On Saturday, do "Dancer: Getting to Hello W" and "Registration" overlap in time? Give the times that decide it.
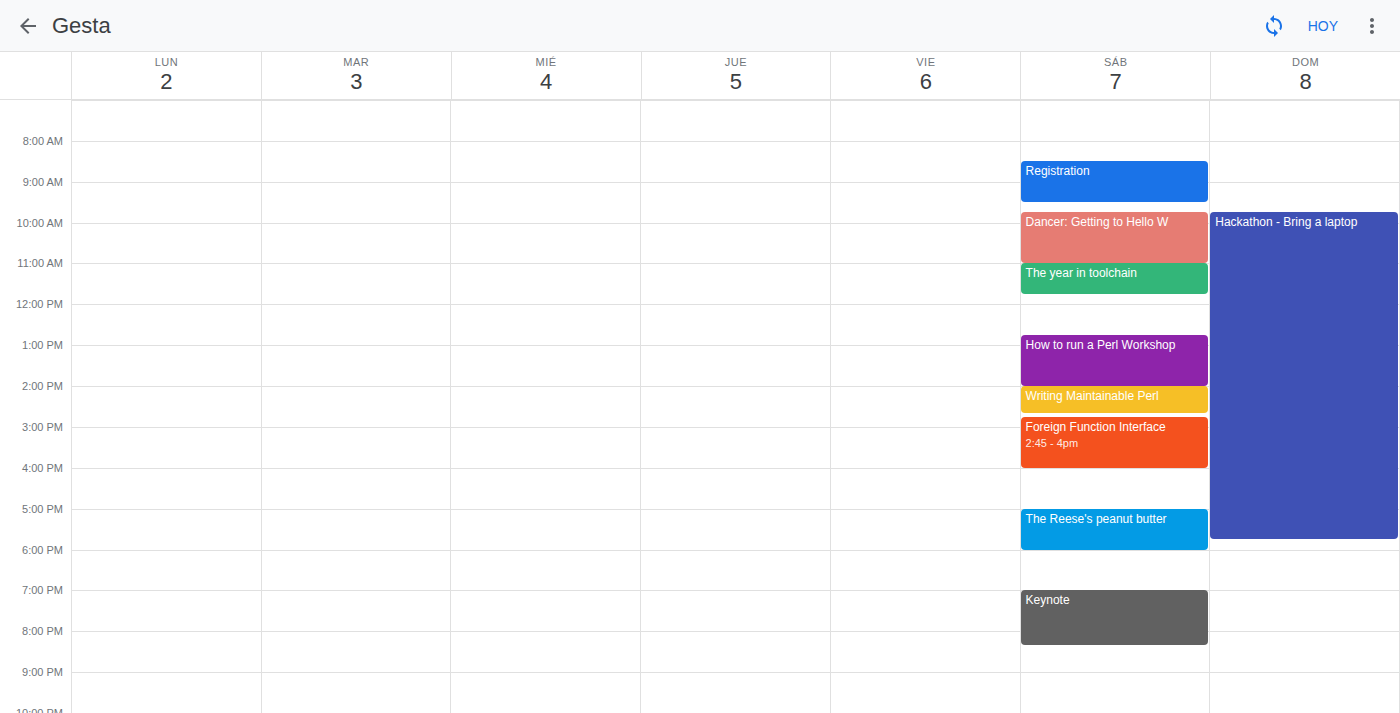
"Registration" ends at 9:30 AM and "Dancer: Getting to Hello W" starts at 9:45 AM -- no overlap.